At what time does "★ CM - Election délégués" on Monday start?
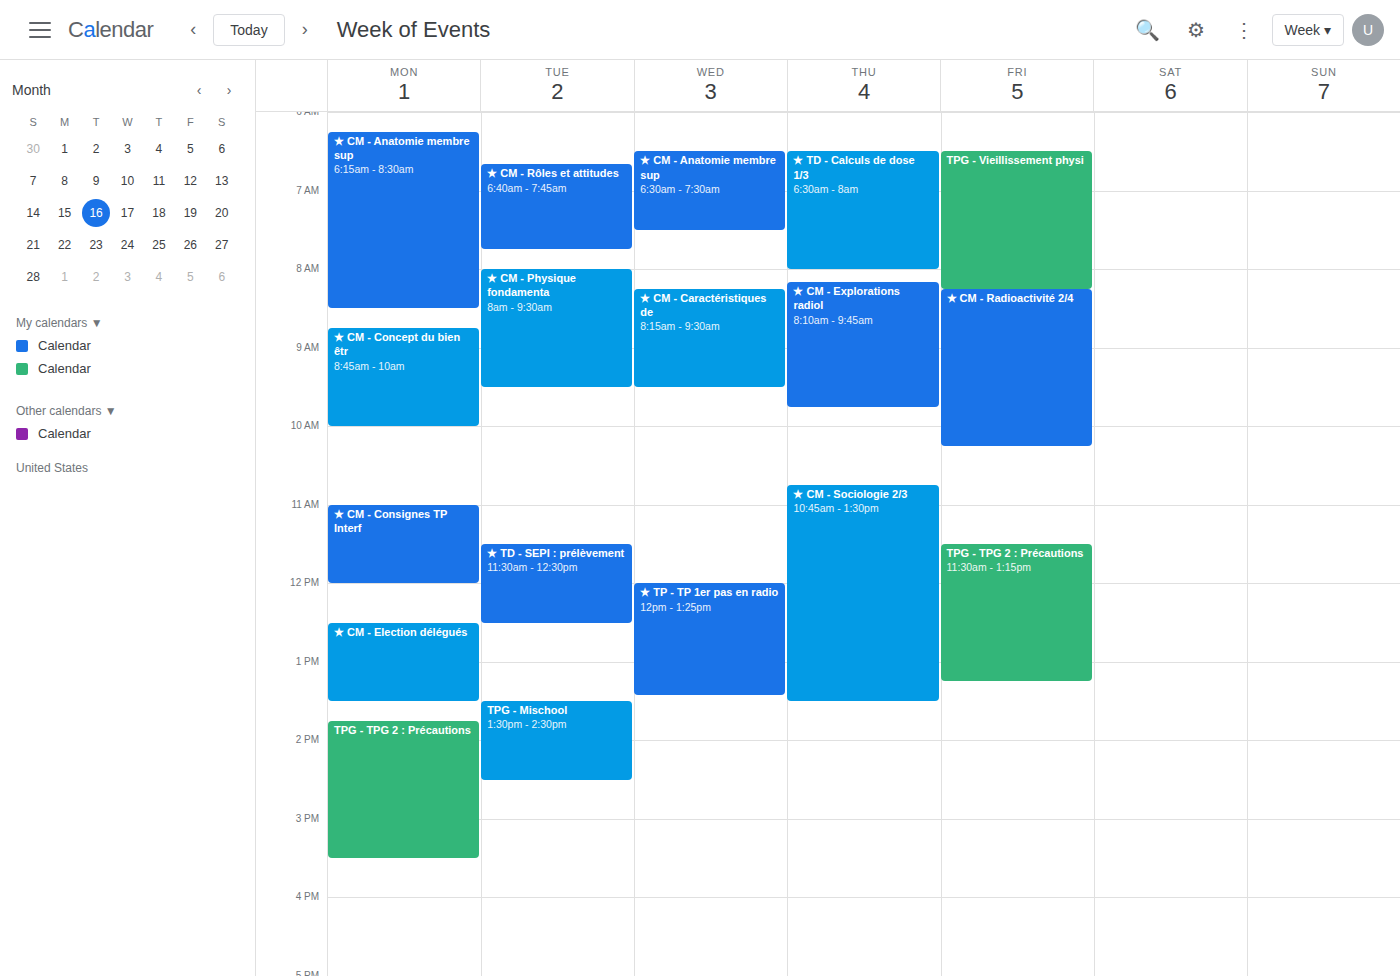
12:30 PM